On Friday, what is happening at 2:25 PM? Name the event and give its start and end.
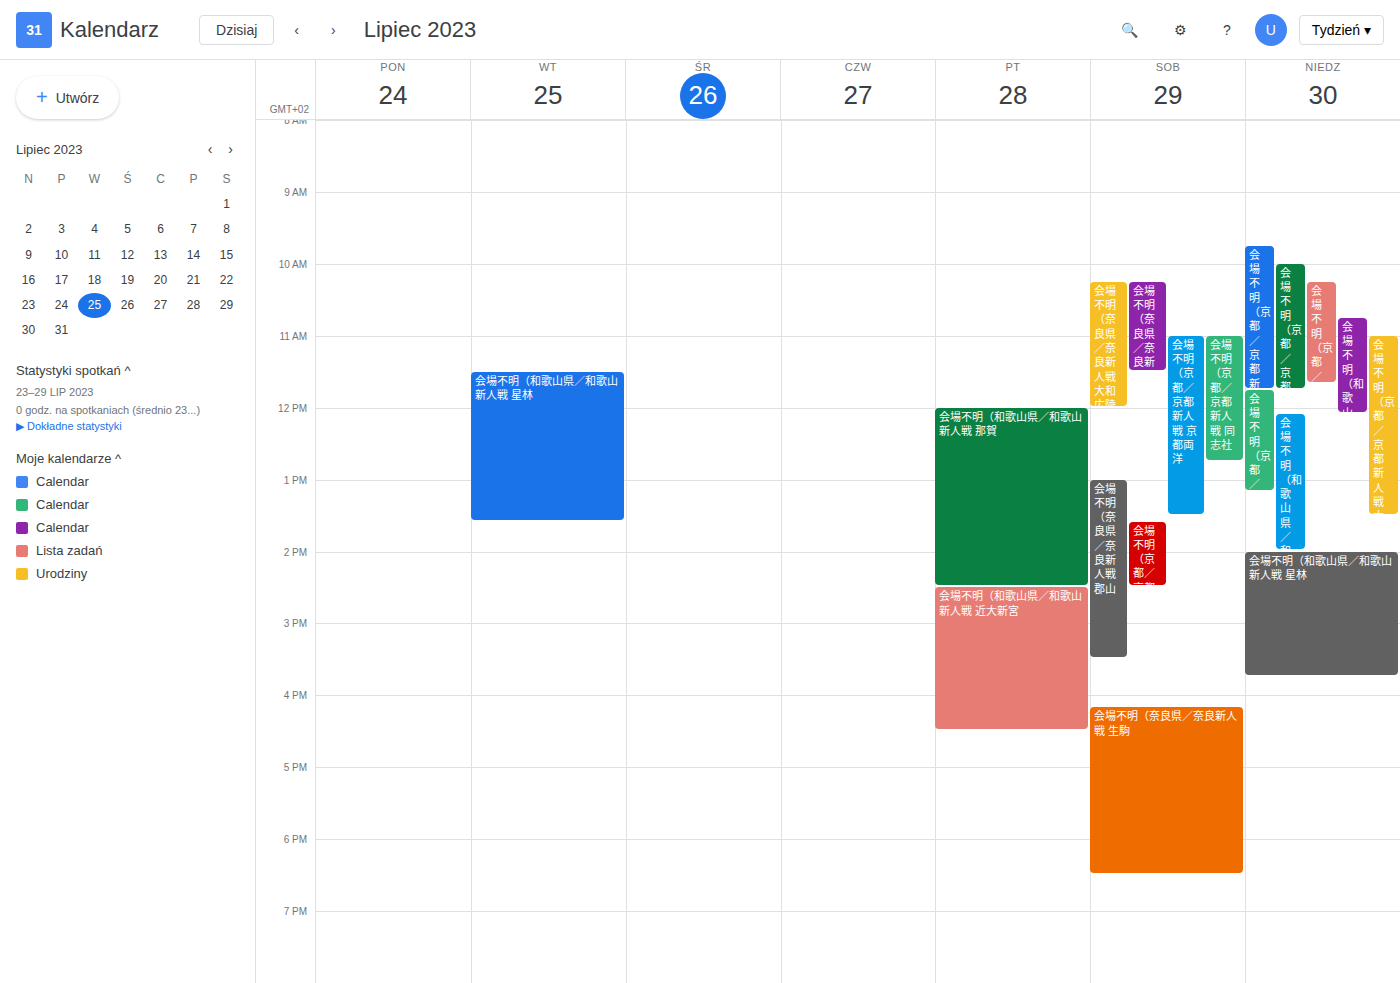
"会場不明（和歌山県／和歌山新人戦 那賀", 12:00 PM to 2:30 PM